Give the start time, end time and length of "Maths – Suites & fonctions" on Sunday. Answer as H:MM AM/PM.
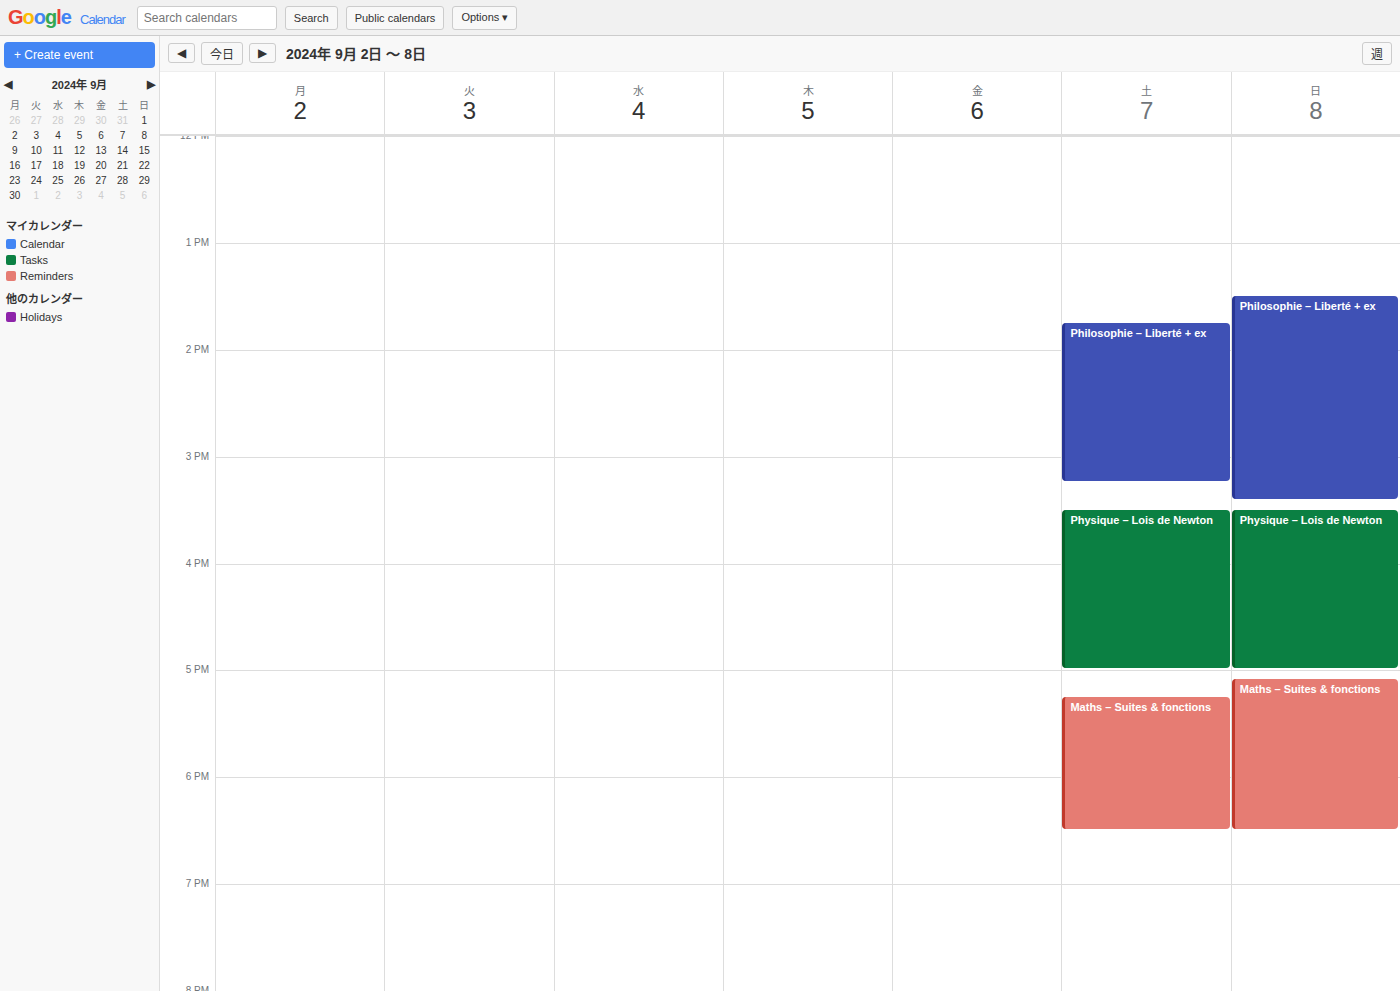
5:05 PM to 6:30 PM, 1 hour 25 minutes